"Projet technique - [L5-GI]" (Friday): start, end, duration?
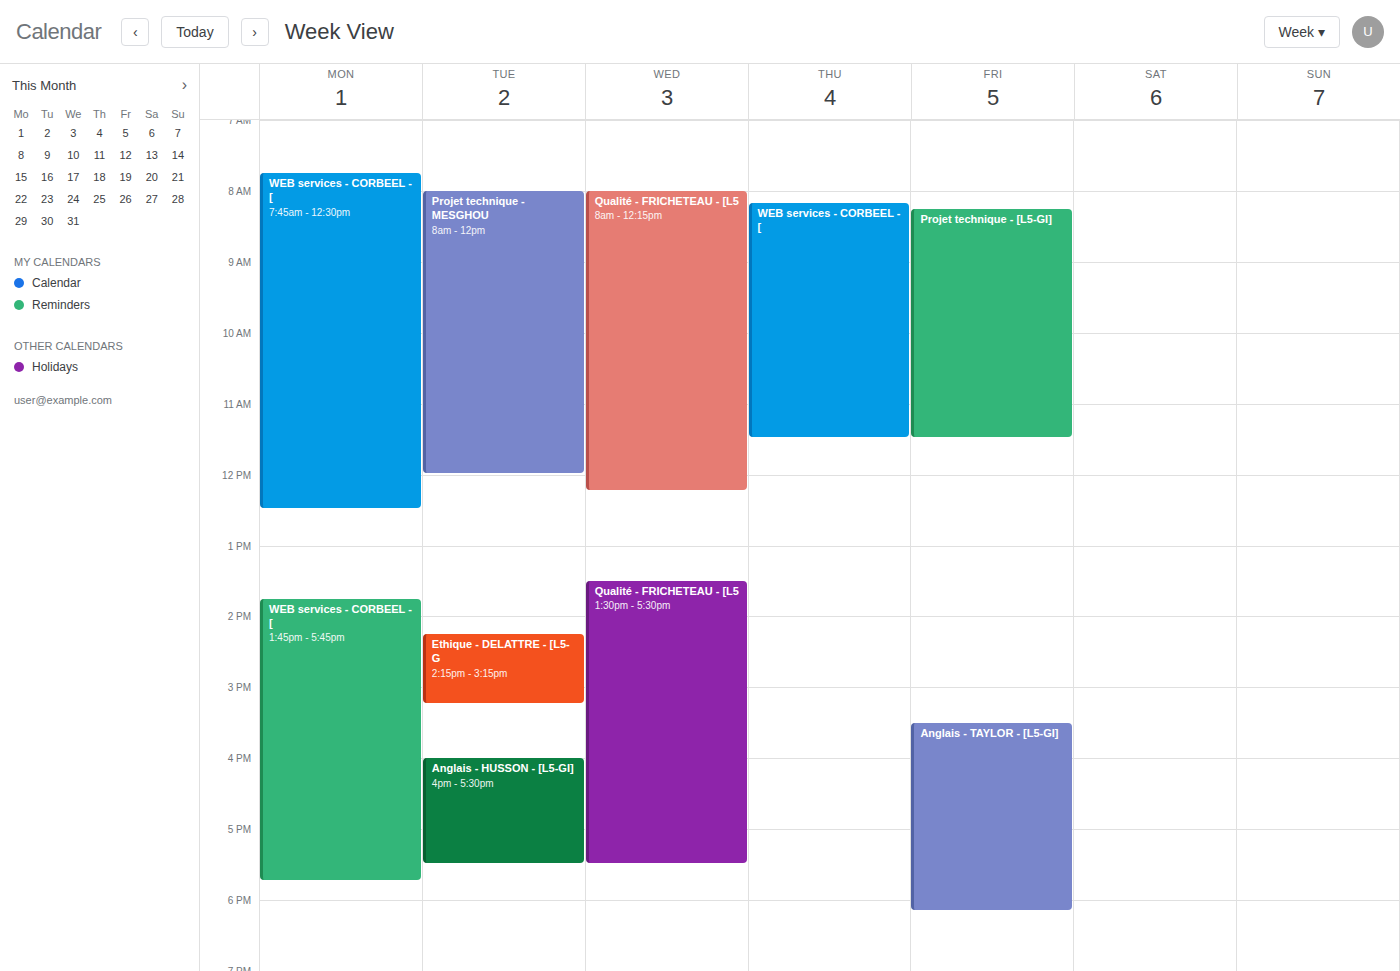
8:15 AM to 11:30 AM, 3 hours 15 minutes